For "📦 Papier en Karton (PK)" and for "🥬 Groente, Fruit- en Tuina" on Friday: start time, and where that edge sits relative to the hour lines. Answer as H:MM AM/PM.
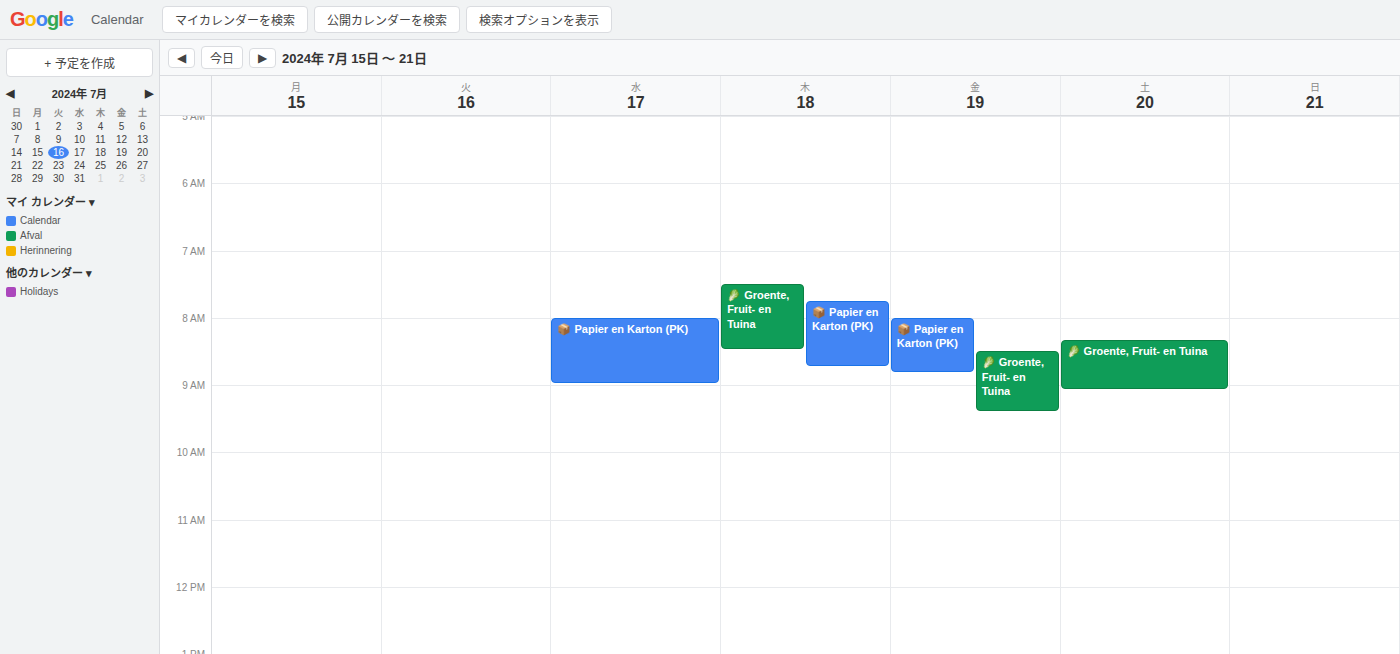
"📦 Papier en Karton (PK)": 8:00 AM, exactly on the 8 AM line. "🥬 Groente, Fruit- en Tuina": 8:30 AM, halfway between the 8 AM and 9 AM lines.